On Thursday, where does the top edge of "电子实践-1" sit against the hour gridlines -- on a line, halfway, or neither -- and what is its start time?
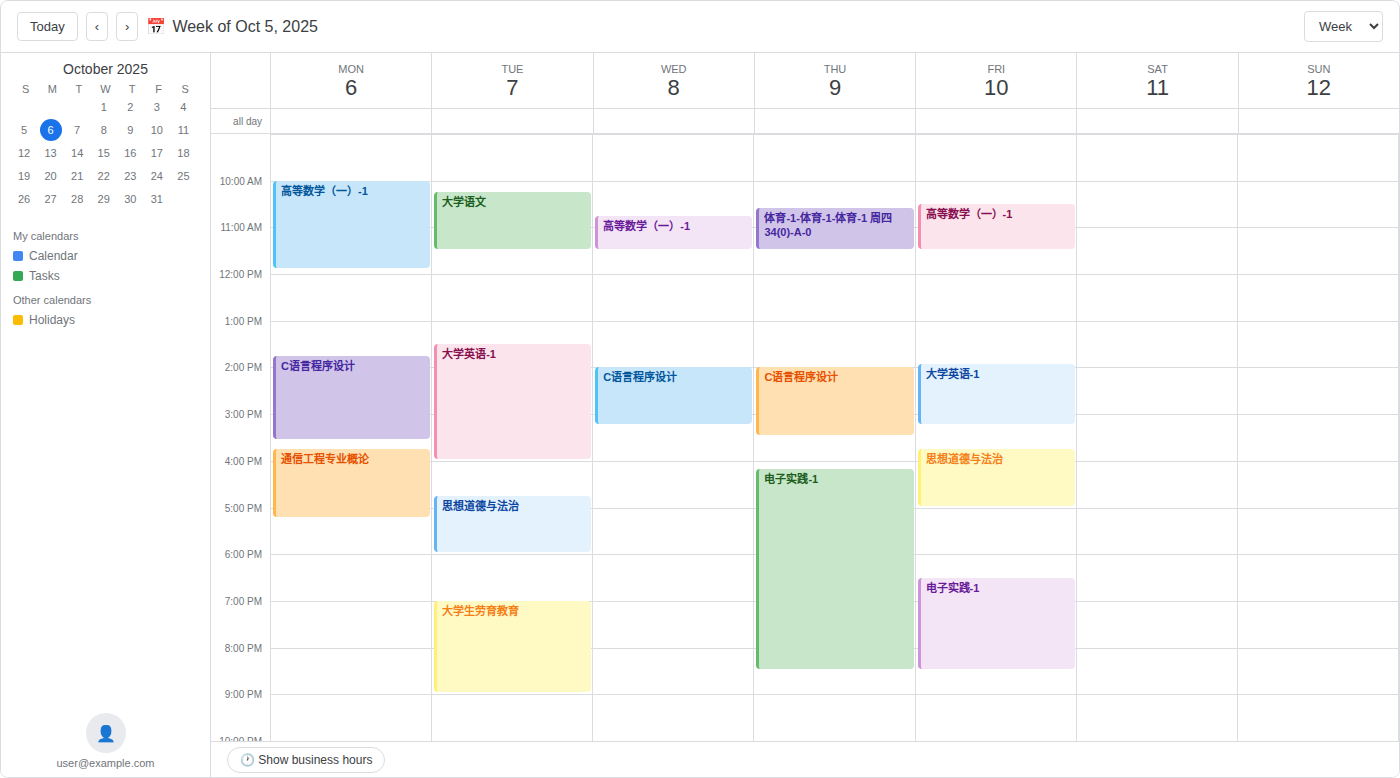
4:10 PM -- neither: 10 minutes below the 4 PM line and 50 minutes above the 5 PM line.